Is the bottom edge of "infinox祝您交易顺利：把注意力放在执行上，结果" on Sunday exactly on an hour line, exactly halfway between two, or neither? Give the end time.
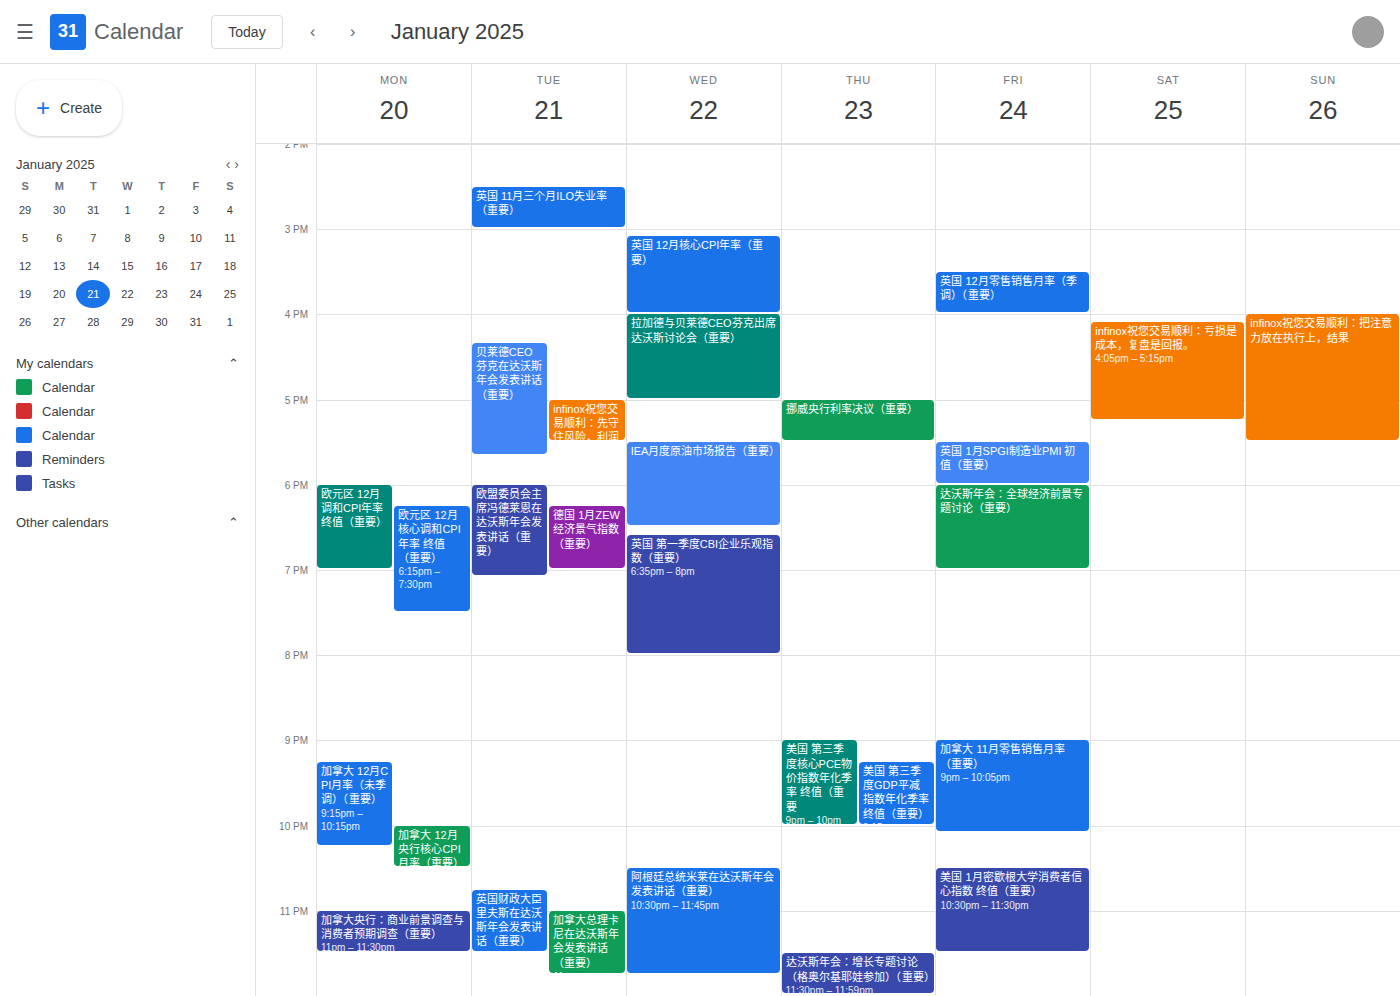
5:30 PM -- halfway between the 5 PM and 6 PM lines.